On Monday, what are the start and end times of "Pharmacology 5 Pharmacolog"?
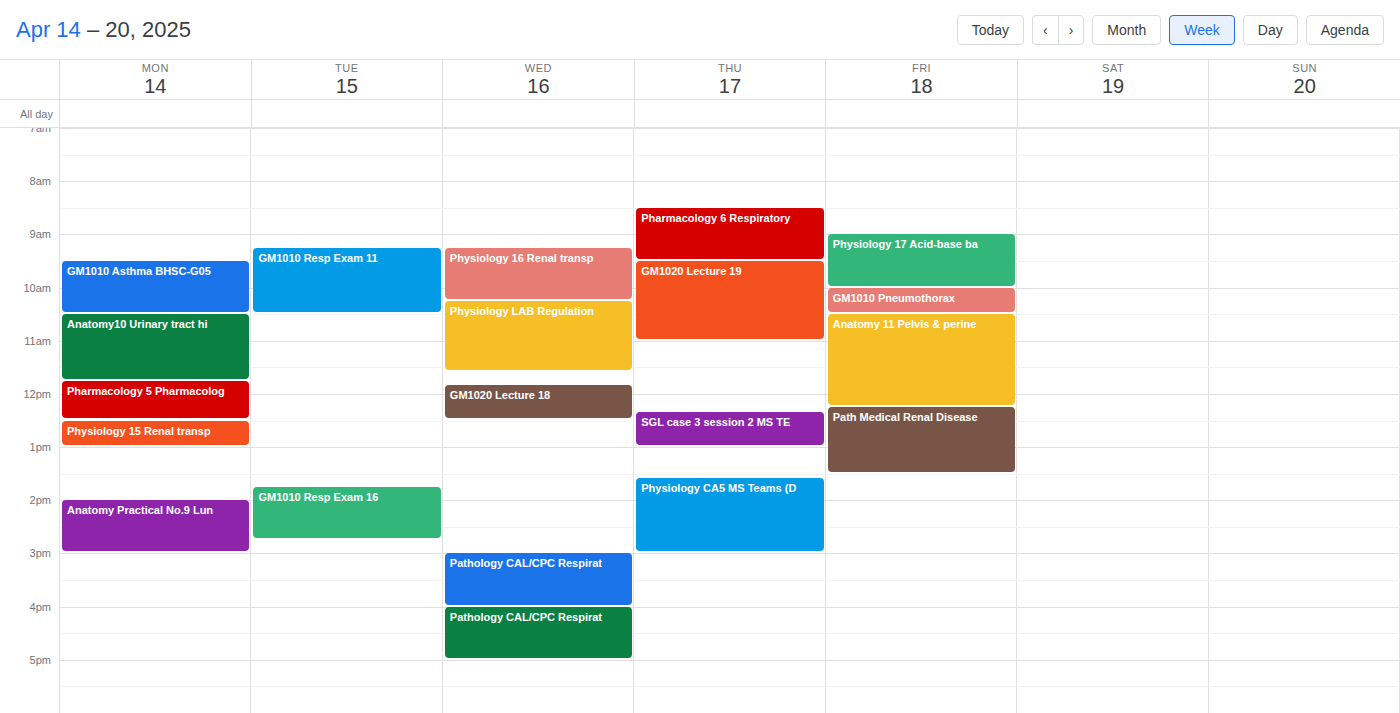
11:45 AM to 12:30 PM